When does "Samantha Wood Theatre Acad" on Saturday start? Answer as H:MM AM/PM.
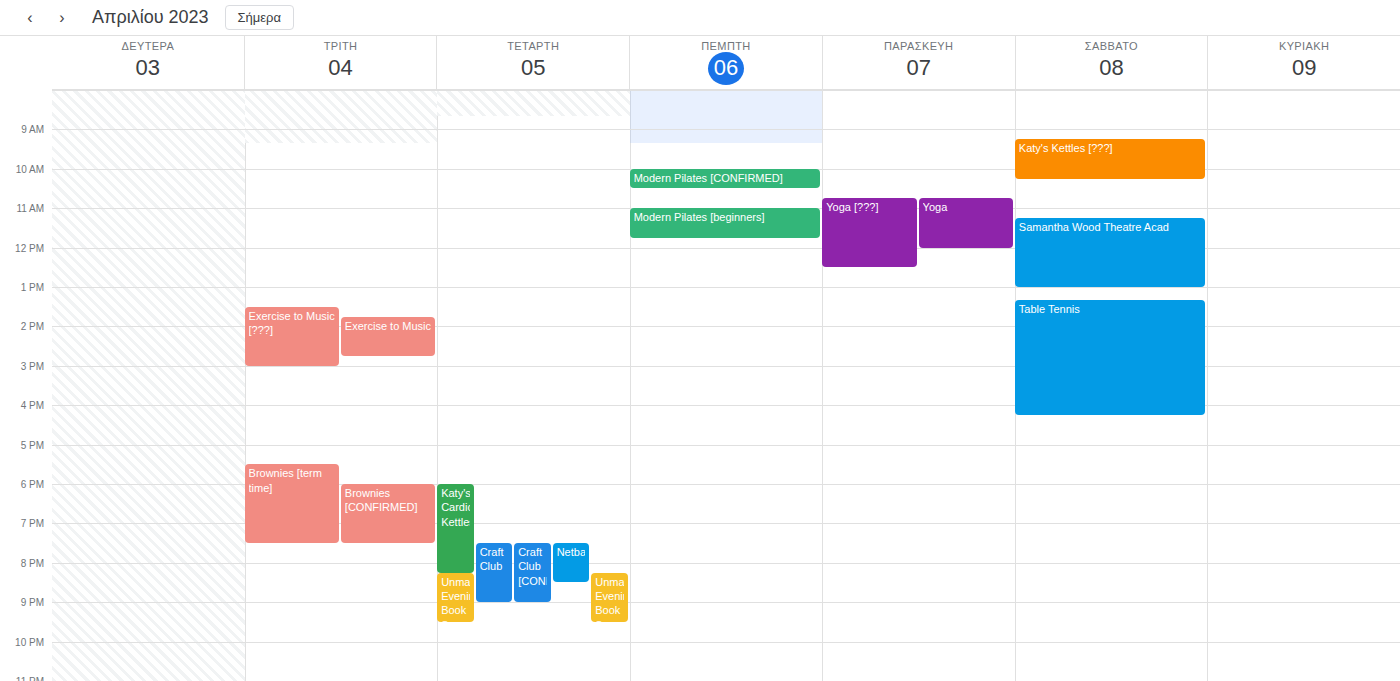
11:15 AM